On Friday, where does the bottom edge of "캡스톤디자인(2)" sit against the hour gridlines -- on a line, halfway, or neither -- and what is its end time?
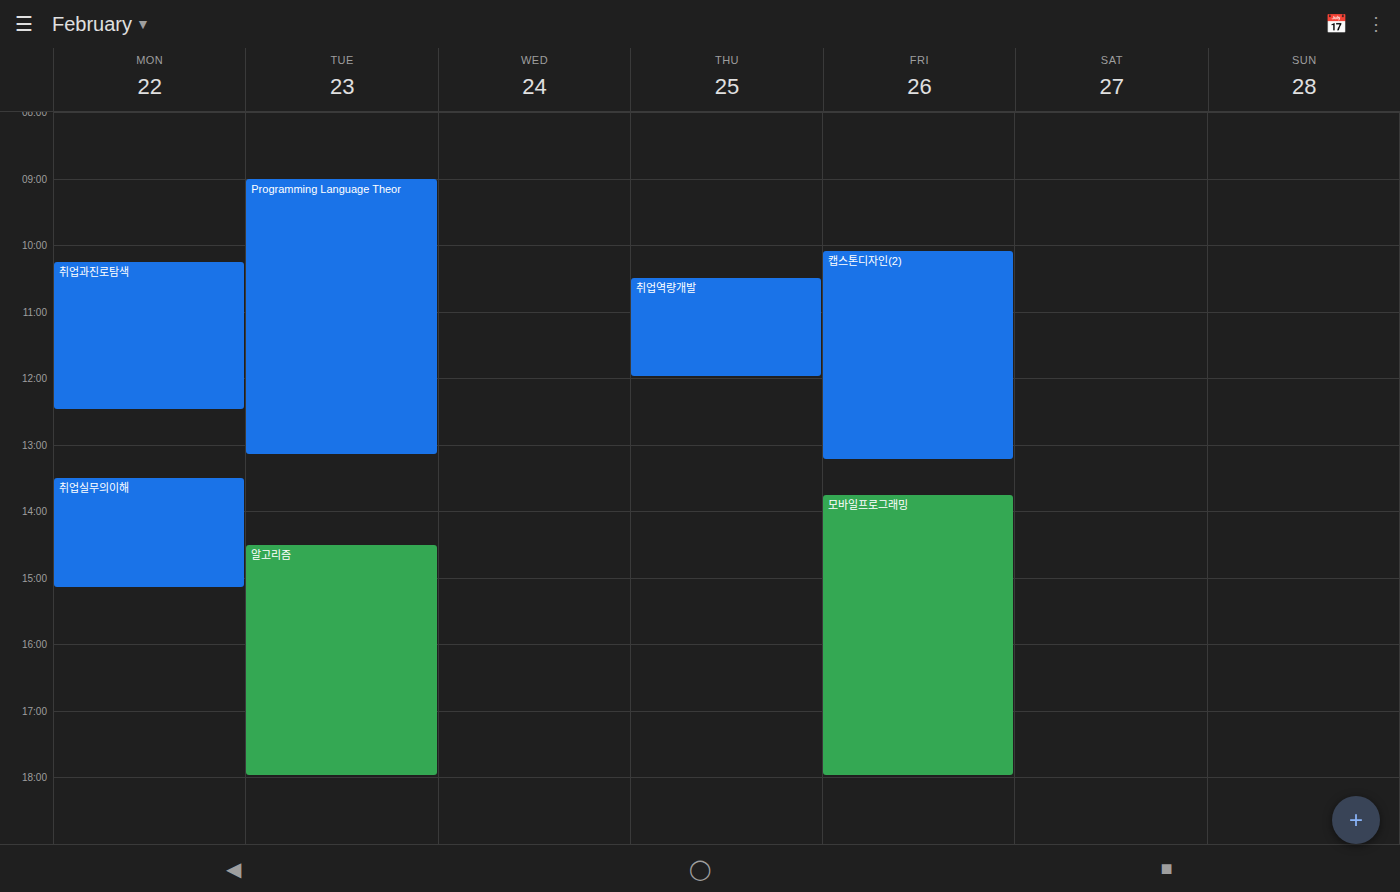
13:15 -- neither: a quarter of the way from the 13:00 line to the 14:00 line.